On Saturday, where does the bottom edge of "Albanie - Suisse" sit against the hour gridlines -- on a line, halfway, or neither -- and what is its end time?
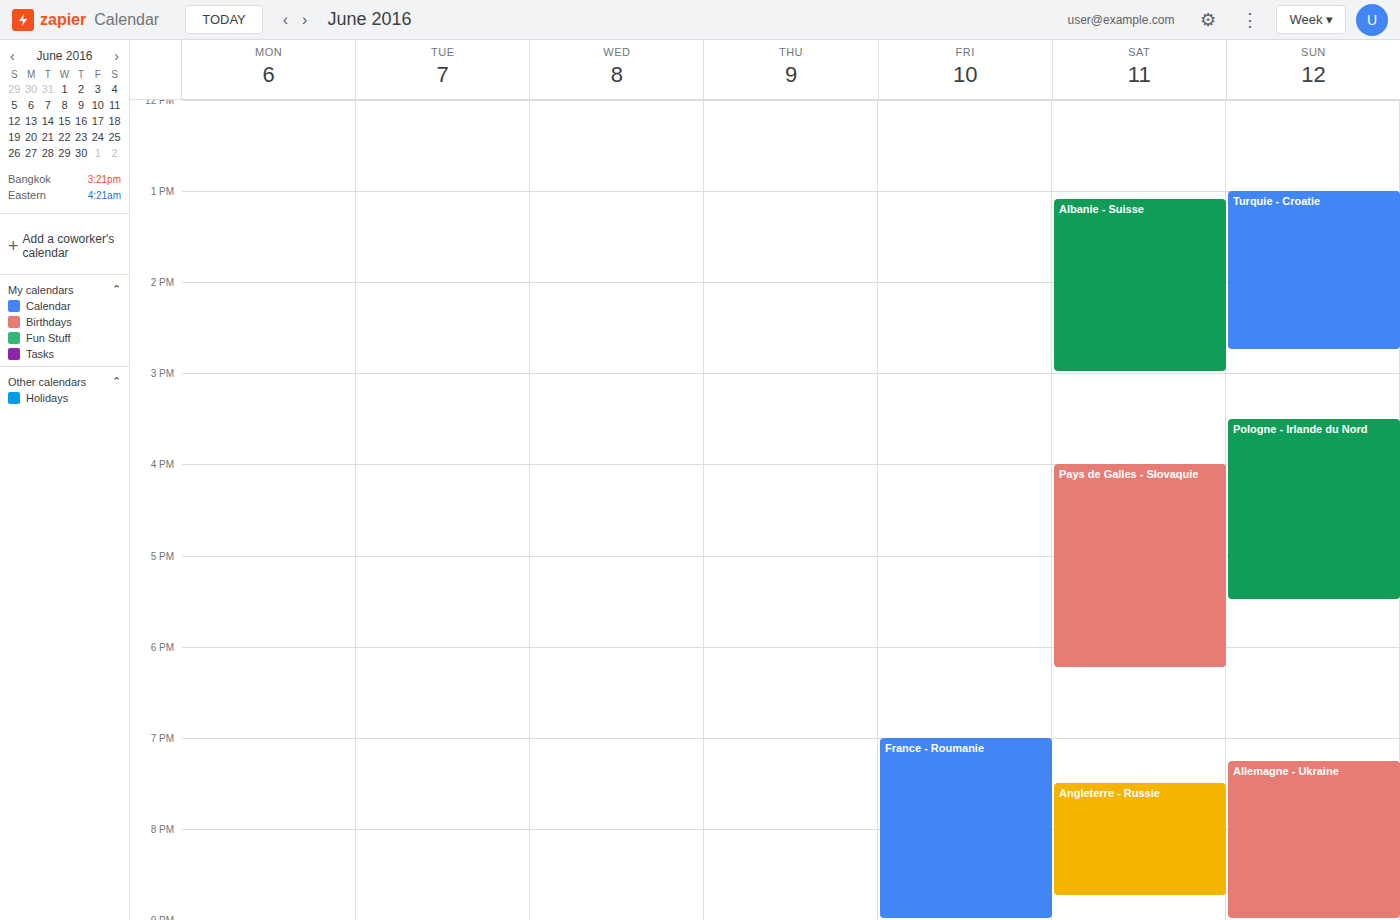
3:00 PM -- exactly on the 3 PM line.